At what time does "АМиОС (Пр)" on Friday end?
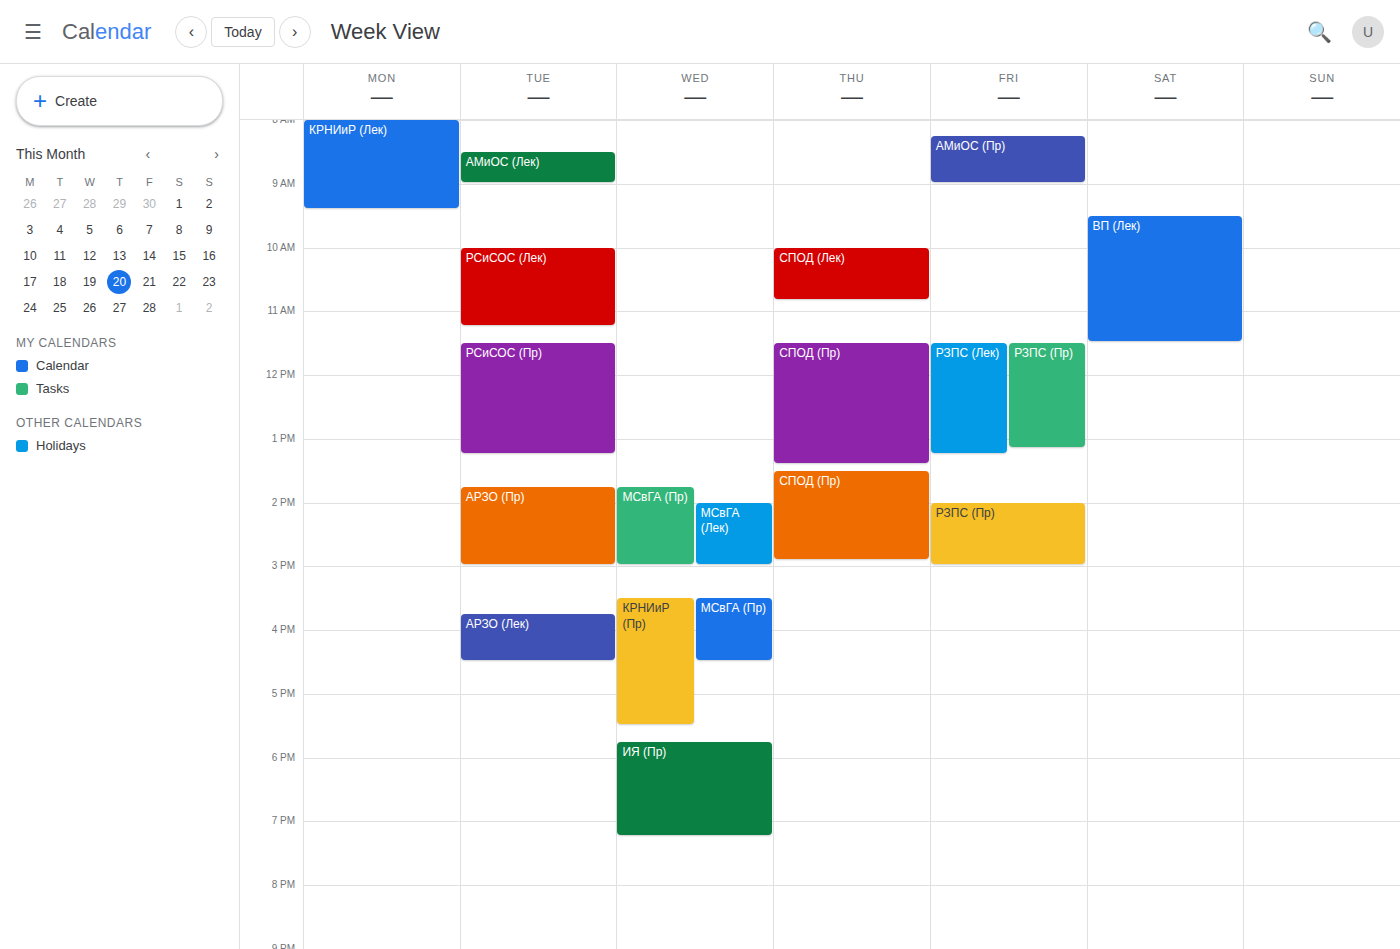
9:00 AM